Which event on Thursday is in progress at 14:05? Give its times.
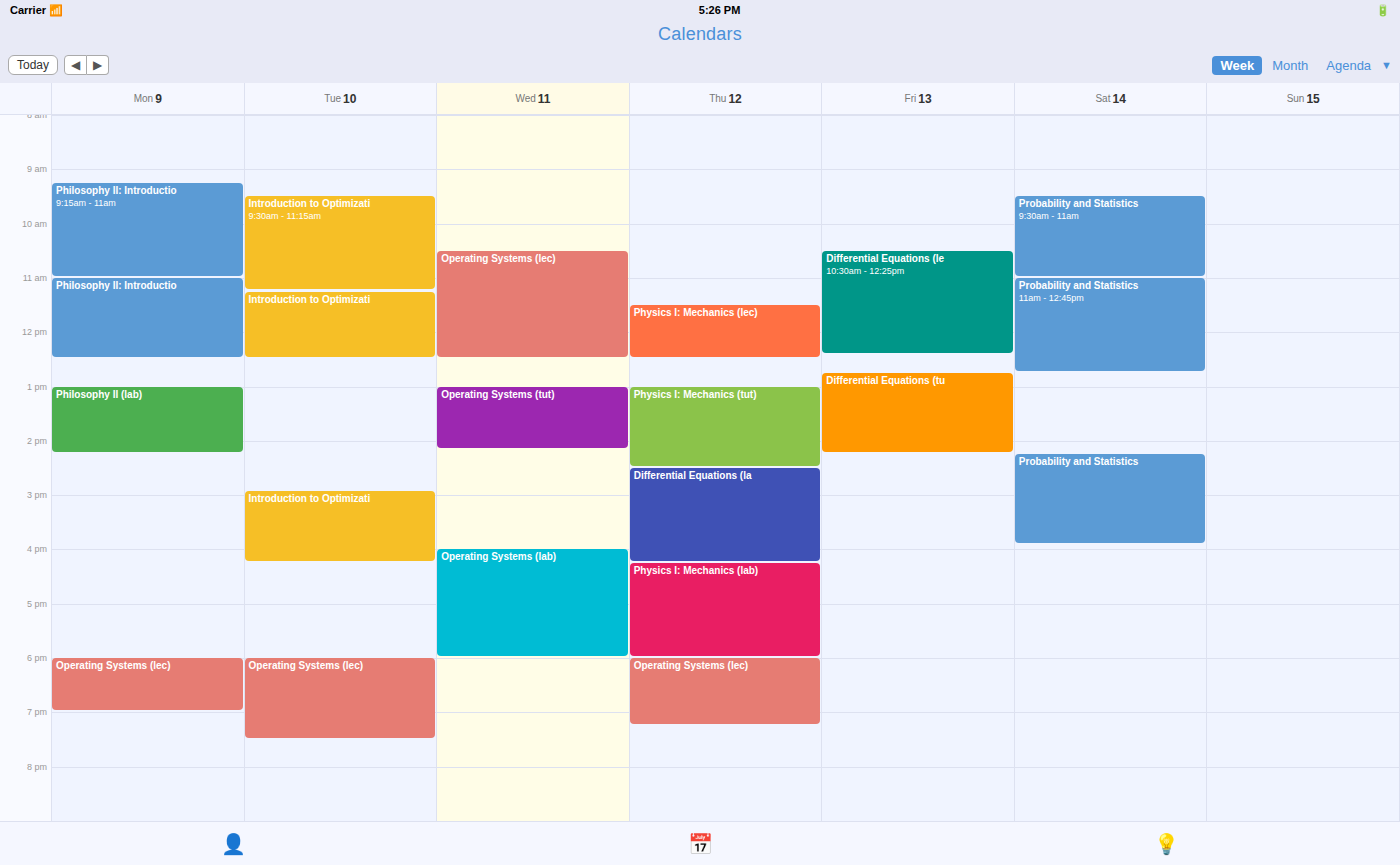
"Physics I: Mechanics (tut)", 13:00 to 14:30